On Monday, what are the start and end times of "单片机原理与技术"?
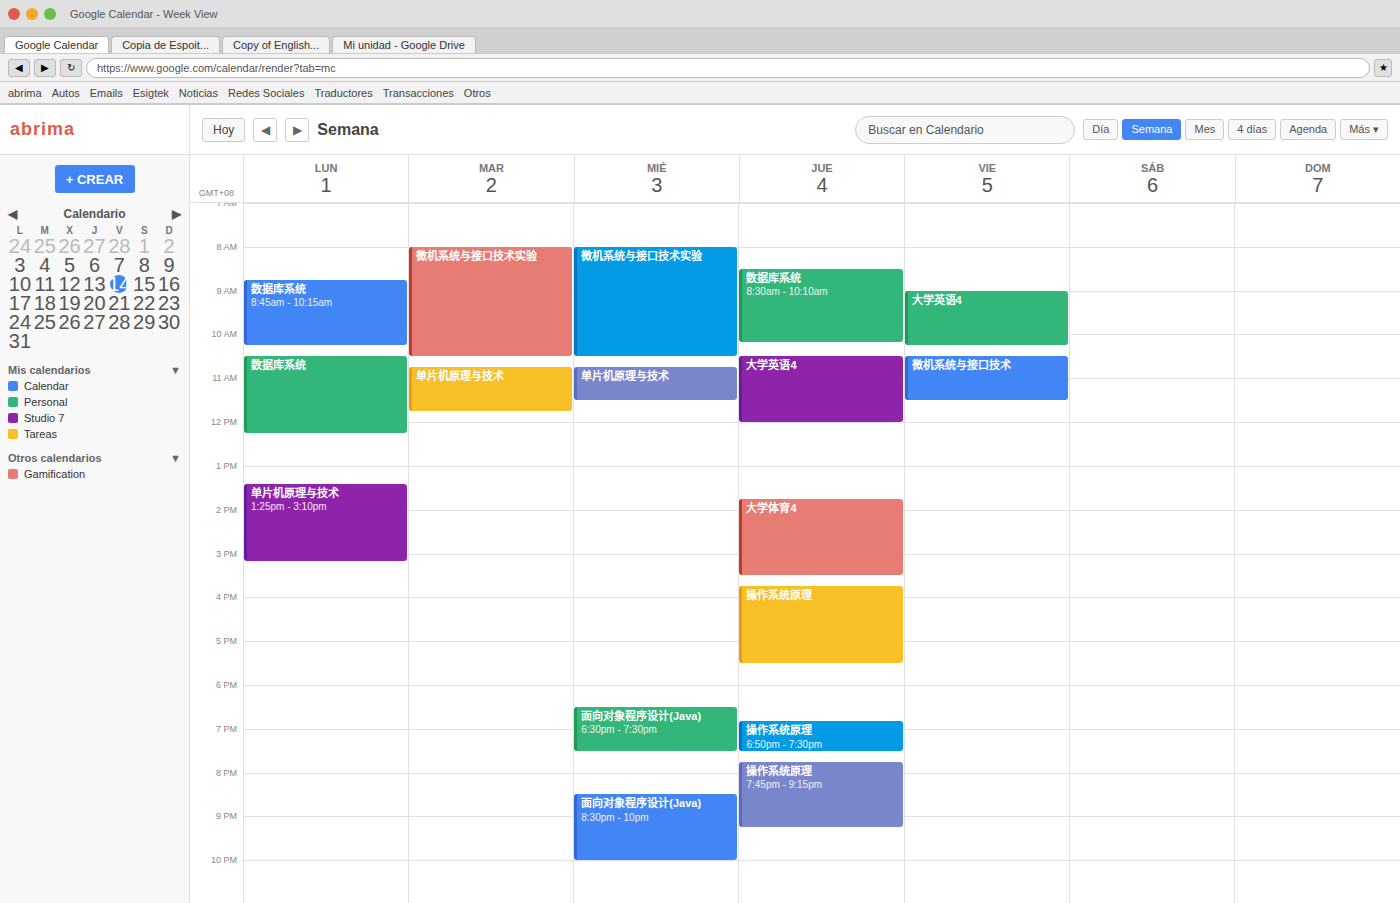
1:25 PM to 3:10 PM